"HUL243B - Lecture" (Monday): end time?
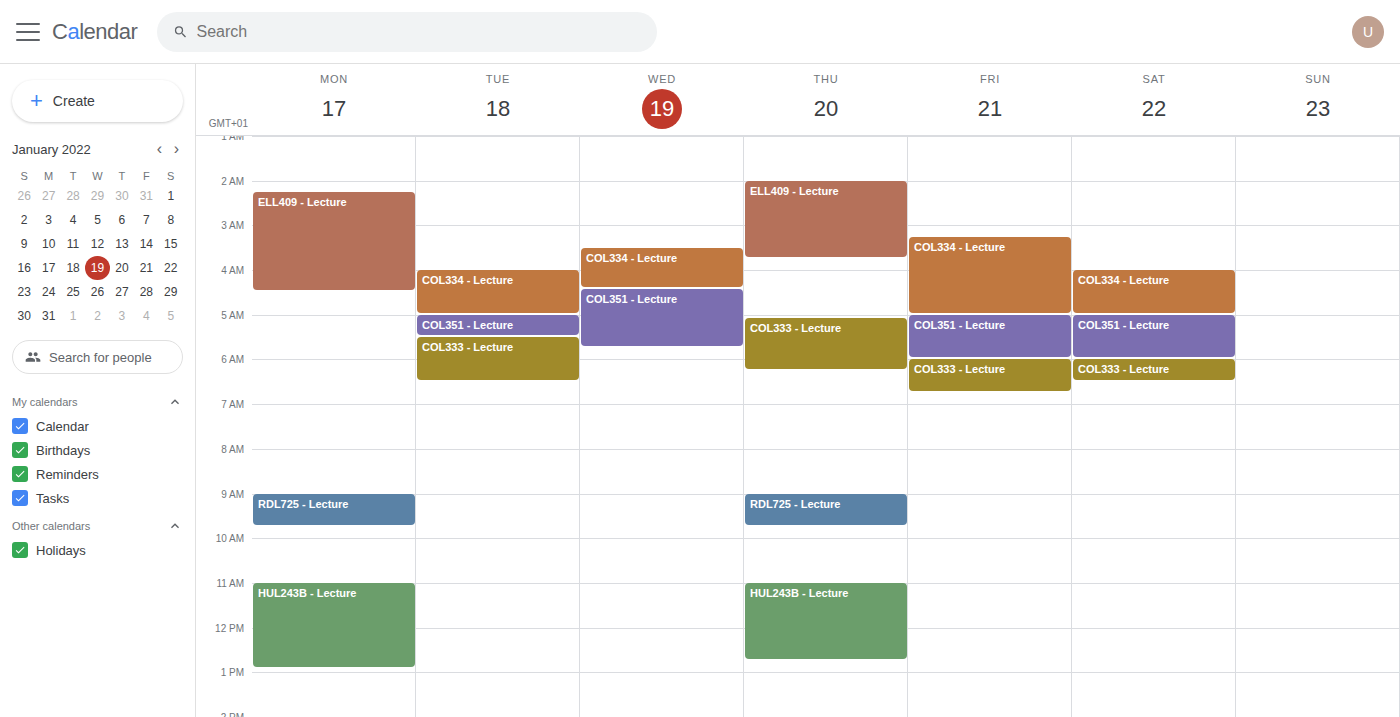
12:55